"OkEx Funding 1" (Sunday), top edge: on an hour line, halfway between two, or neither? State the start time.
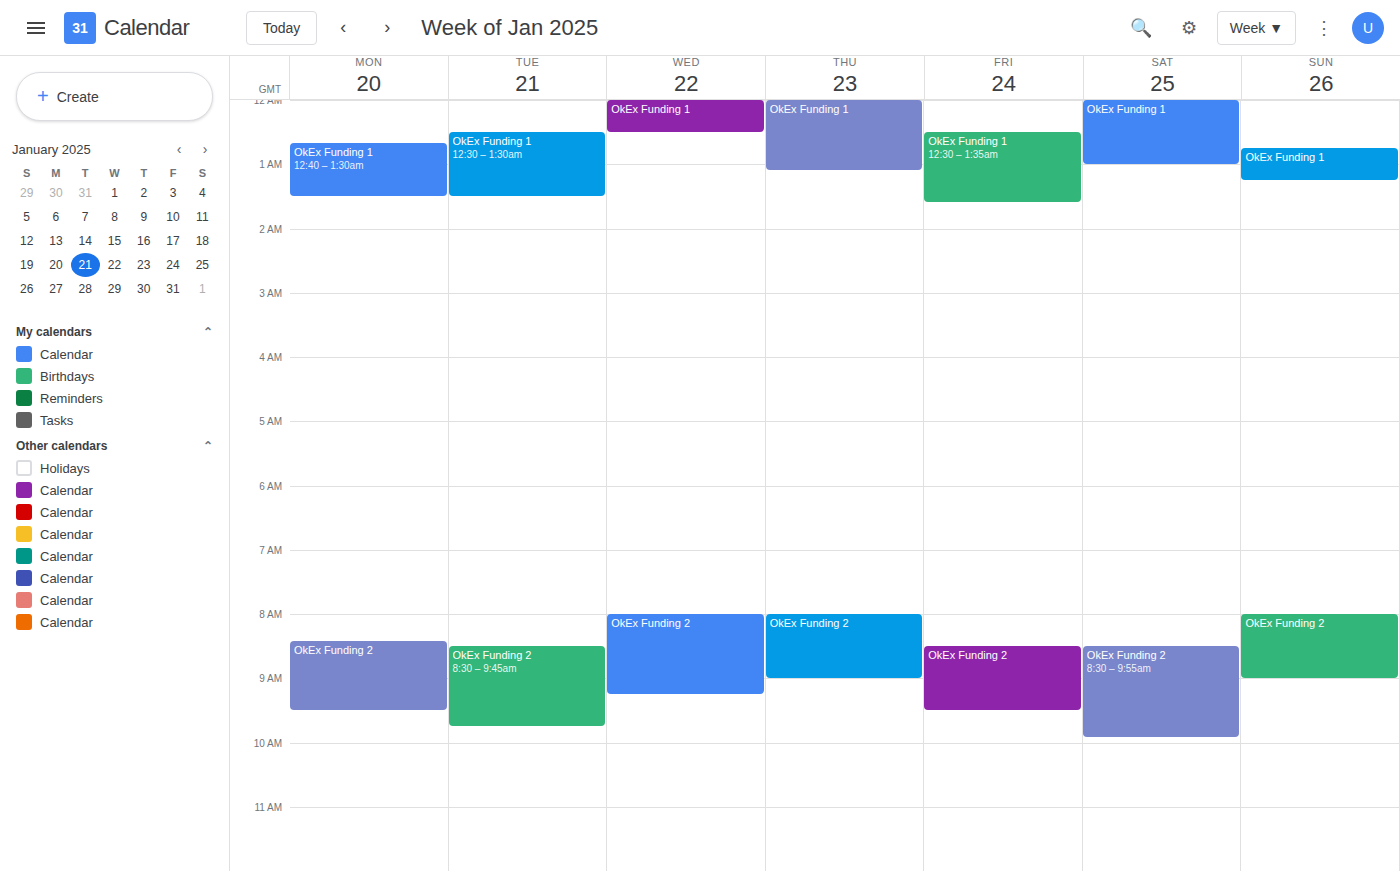
12:45 AM -- neither: three quarters of the way from the 12 AM line to the 1 AM line.